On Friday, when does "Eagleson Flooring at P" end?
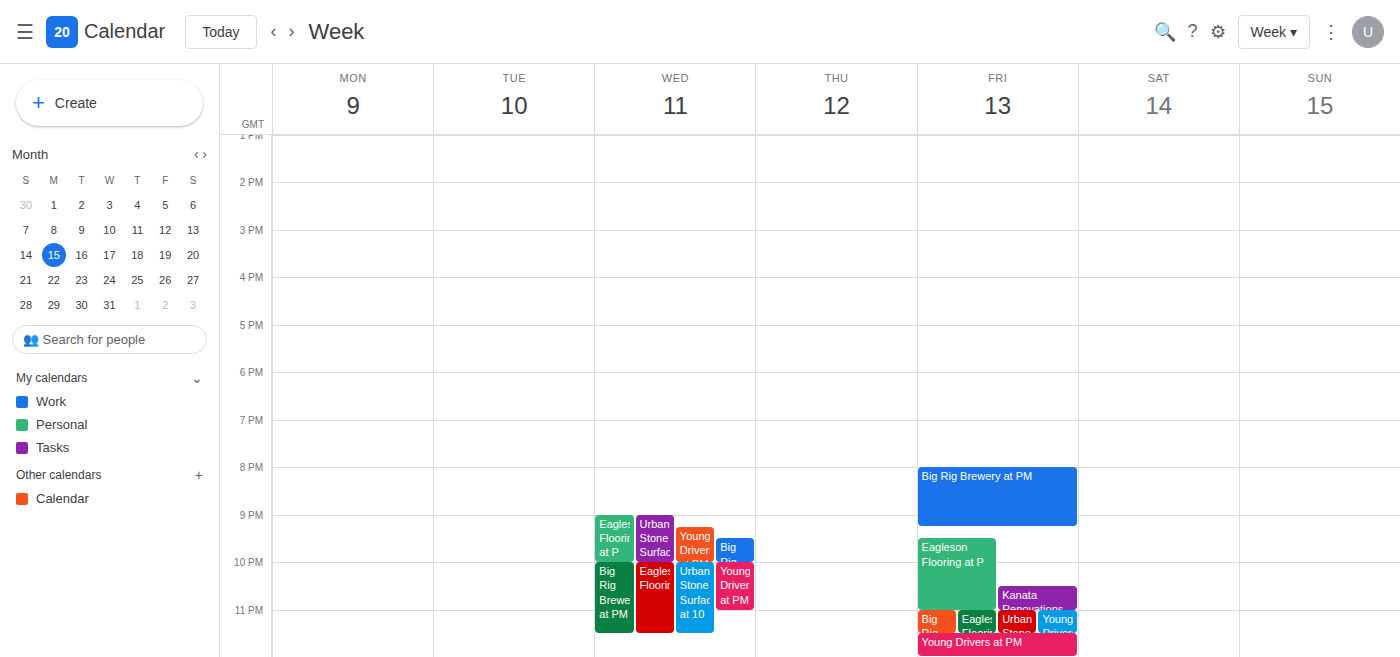
11:00 PM